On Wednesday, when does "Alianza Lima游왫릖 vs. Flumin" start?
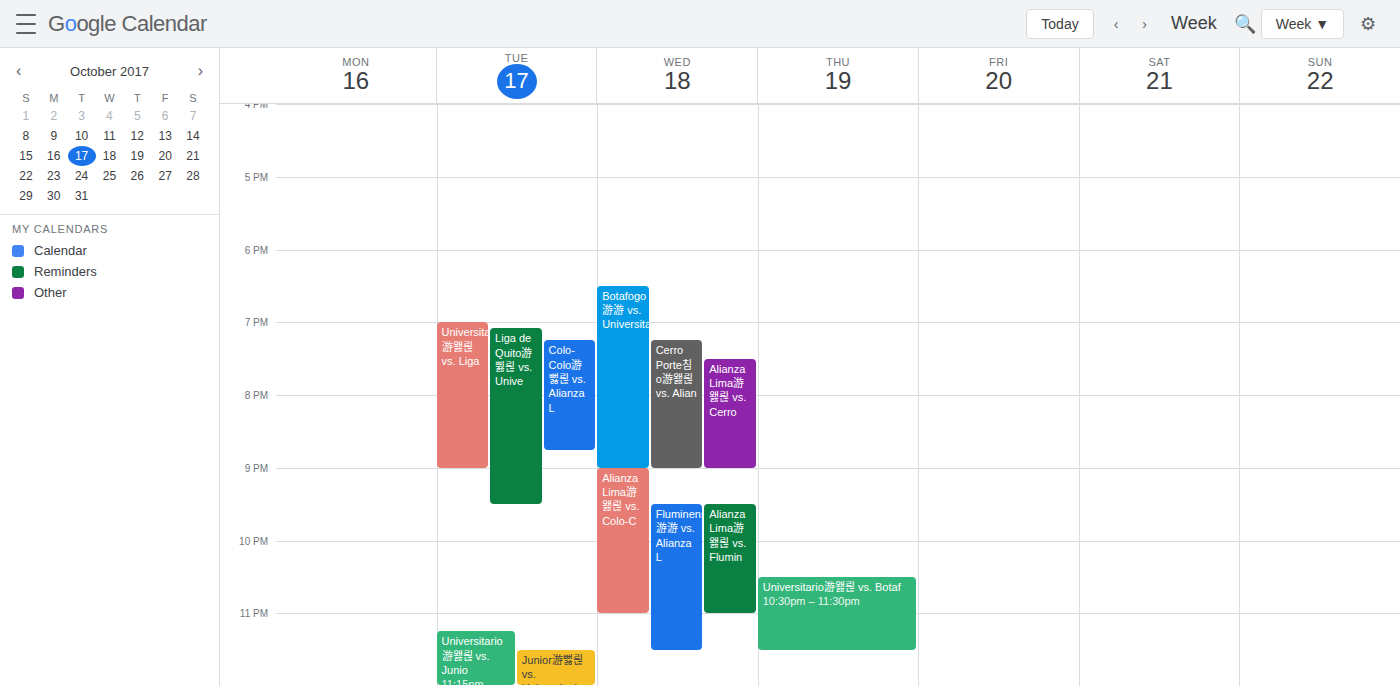
21:30